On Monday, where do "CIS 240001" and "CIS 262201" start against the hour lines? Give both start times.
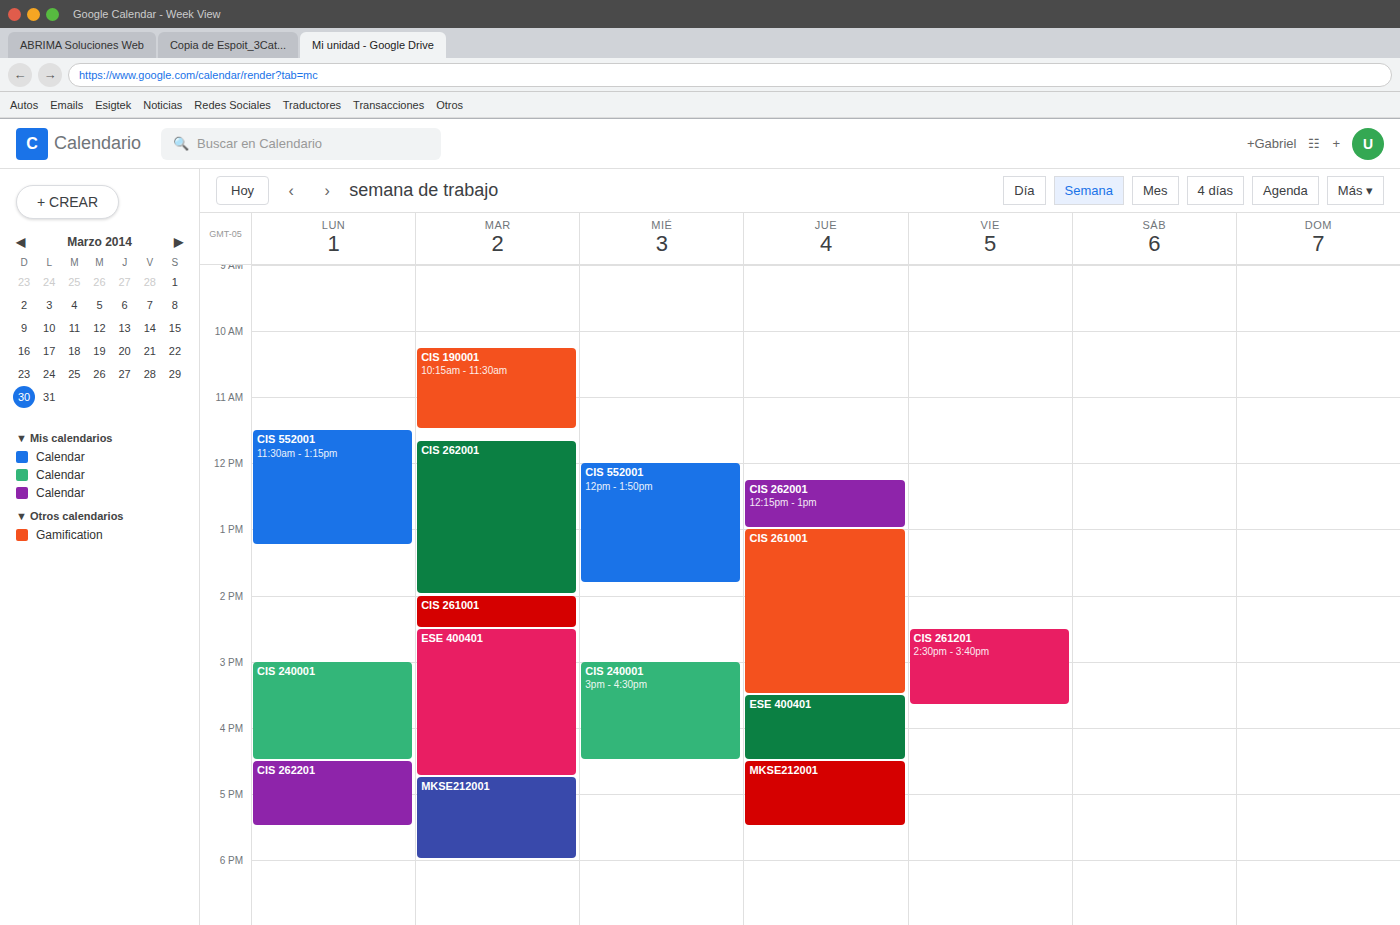
"CIS 240001": 3:00 PM, exactly on the 3 PM line. "CIS 262201": 4:30 PM, halfway between the 4 PM and 5 PM lines.